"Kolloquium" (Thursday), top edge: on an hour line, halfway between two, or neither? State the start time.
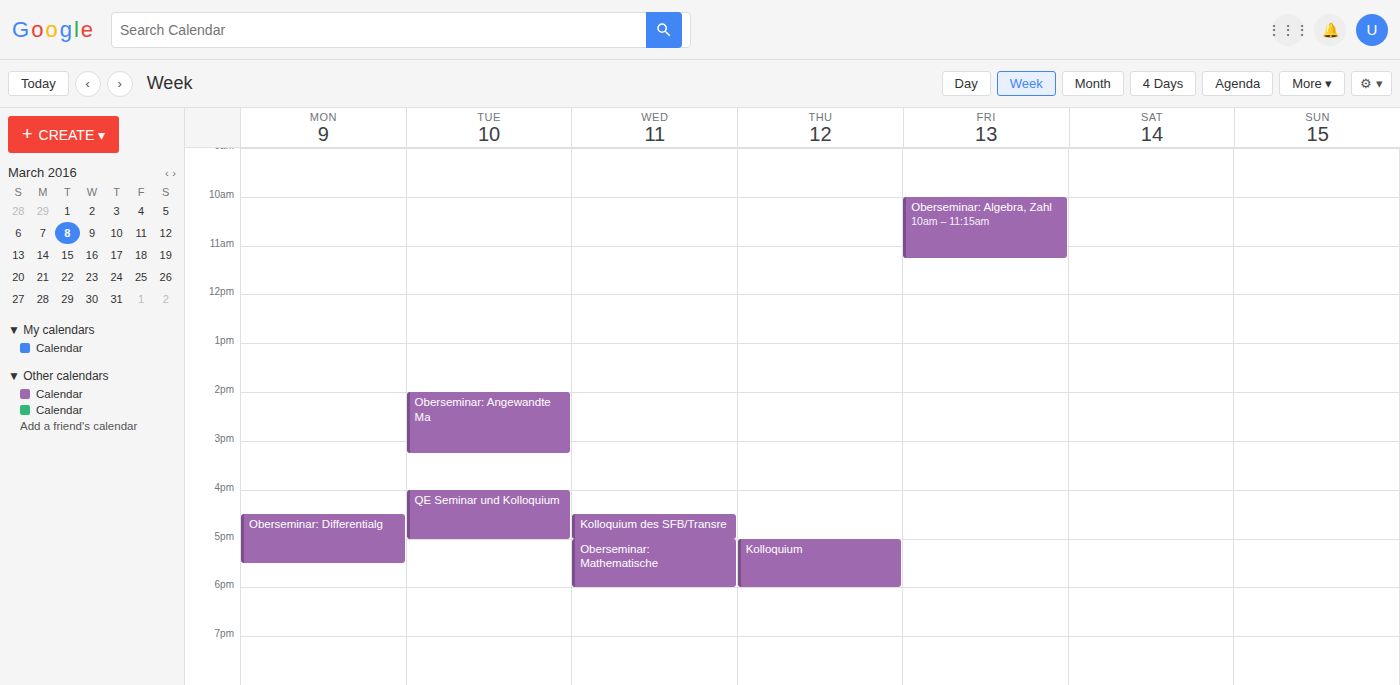
5:00 PM -- exactly on the 5 PM line.